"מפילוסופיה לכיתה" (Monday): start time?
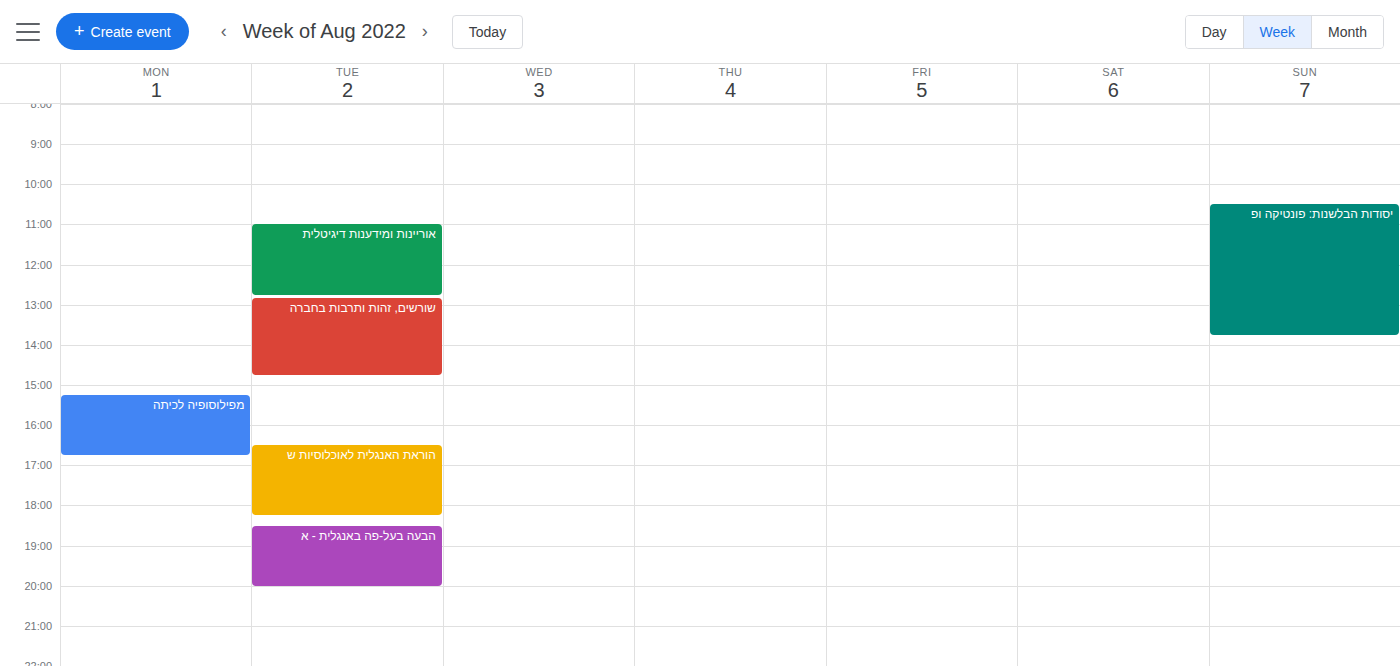
3:15 PM